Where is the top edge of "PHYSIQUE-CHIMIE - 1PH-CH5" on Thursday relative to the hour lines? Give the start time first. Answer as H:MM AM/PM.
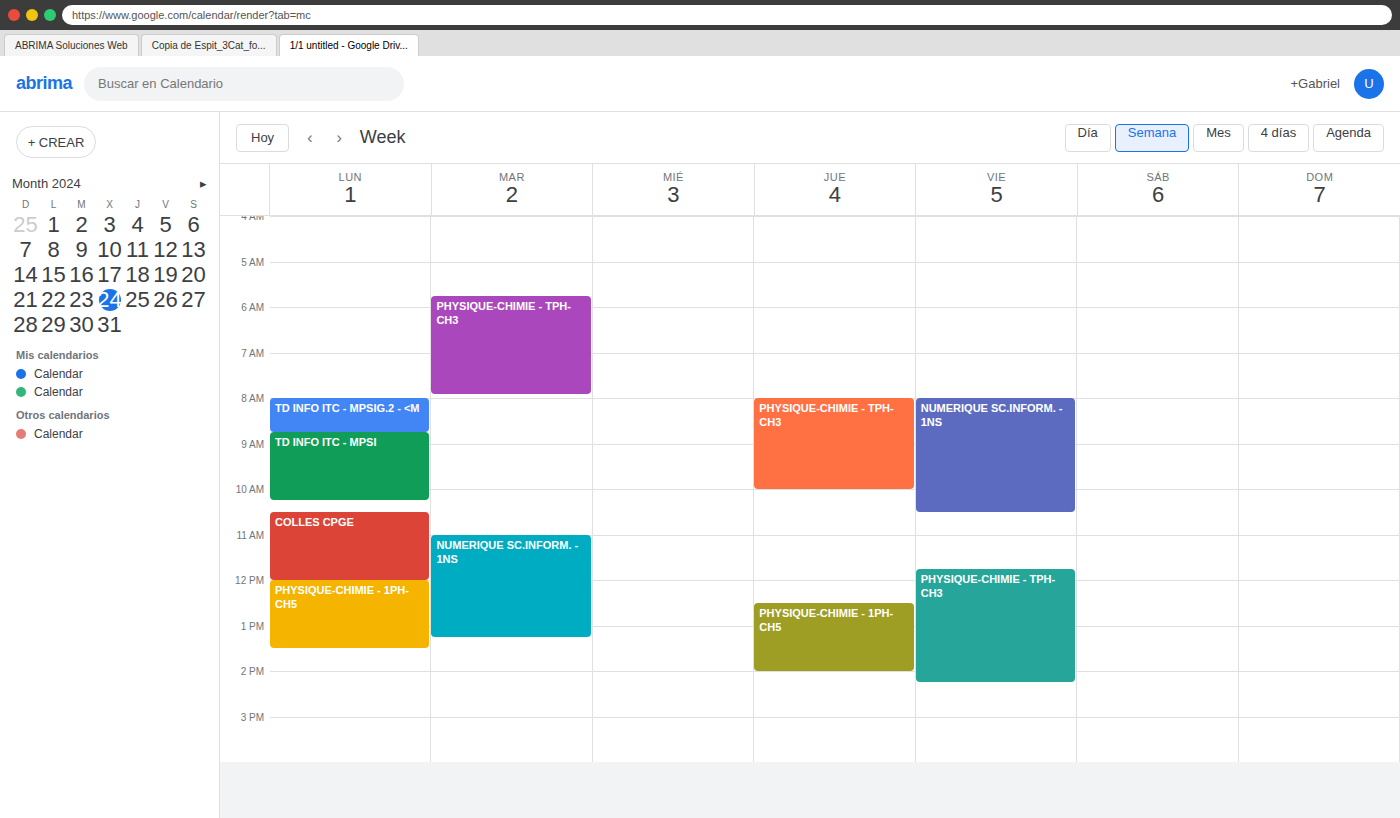
12:30 PM -- halfway between the 12 PM and 1 PM lines.